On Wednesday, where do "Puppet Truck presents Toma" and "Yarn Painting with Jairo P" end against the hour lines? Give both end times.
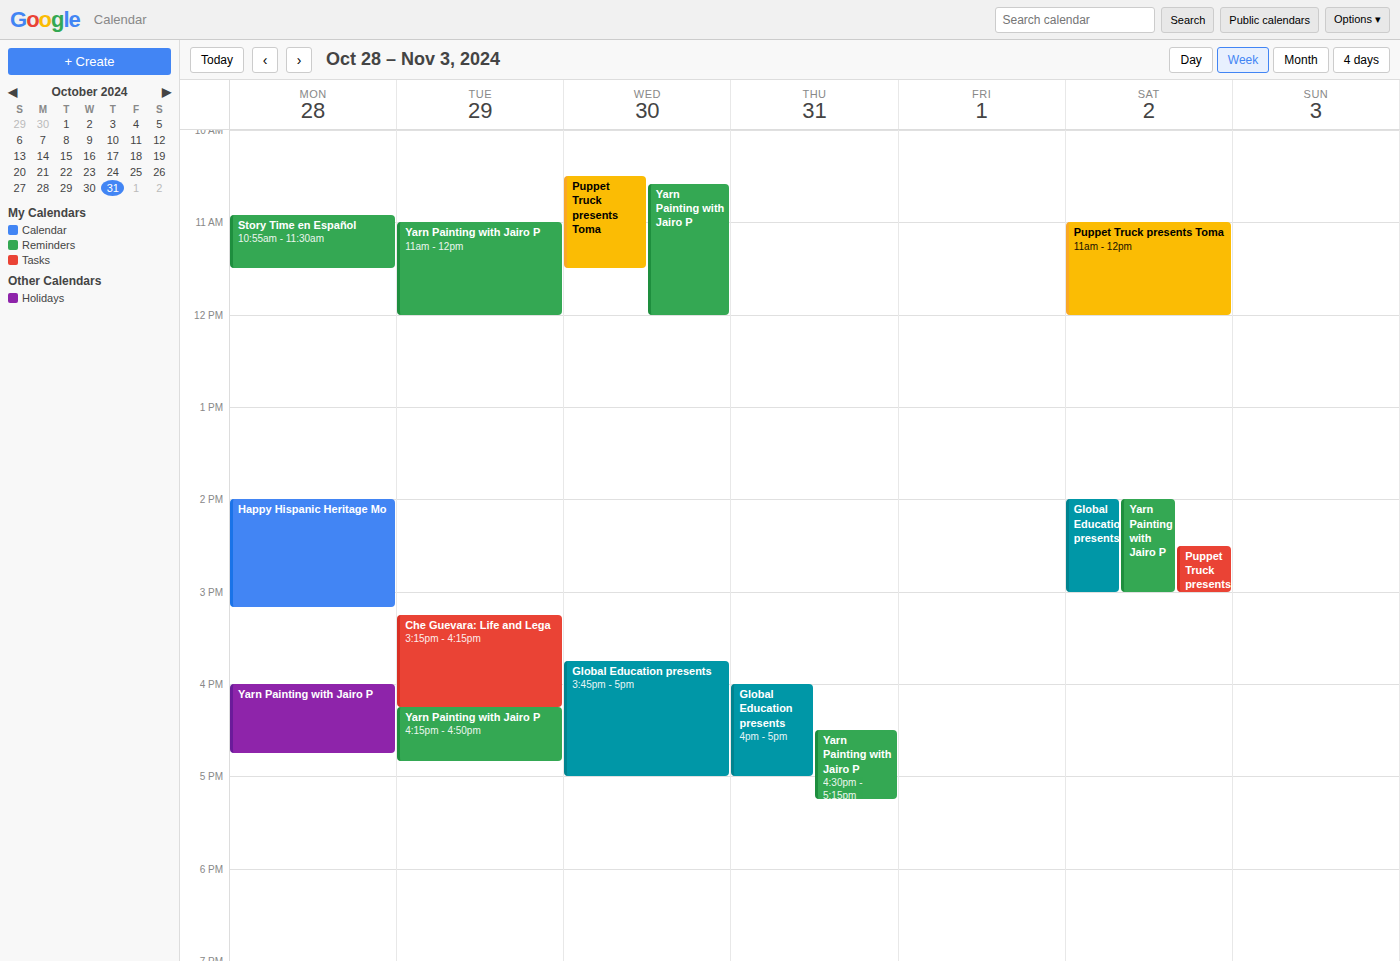
"Puppet Truck presents Toma": 11:30 AM, halfway between the 11 AM and 12 PM lines. "Yarn Painting with Jairo P": 12:00 PM, exactly on the 12 PM line.